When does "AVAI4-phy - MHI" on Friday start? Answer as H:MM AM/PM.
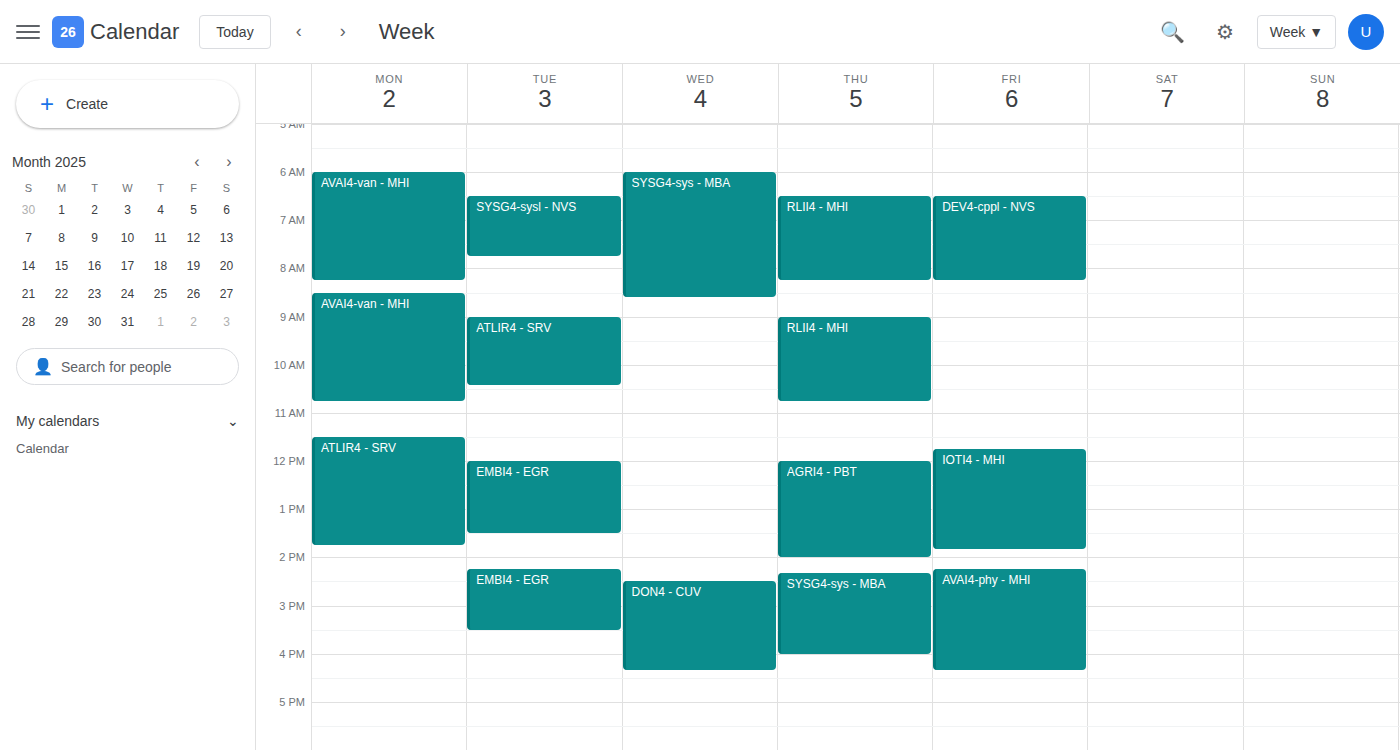
2:15 PM